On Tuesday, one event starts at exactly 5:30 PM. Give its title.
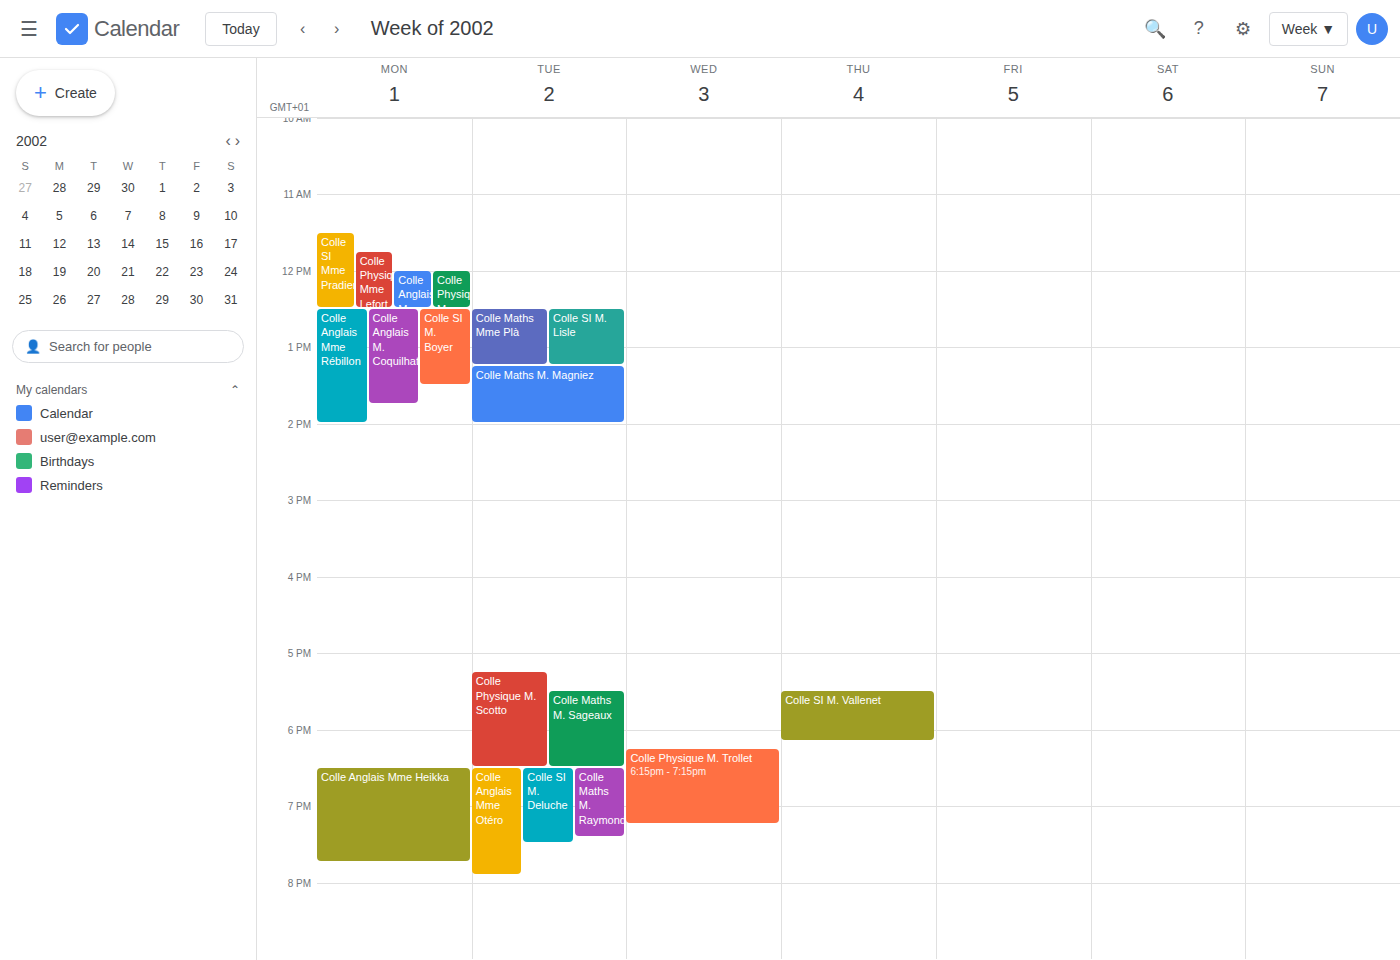
"Colle Maths M. Sageaux"